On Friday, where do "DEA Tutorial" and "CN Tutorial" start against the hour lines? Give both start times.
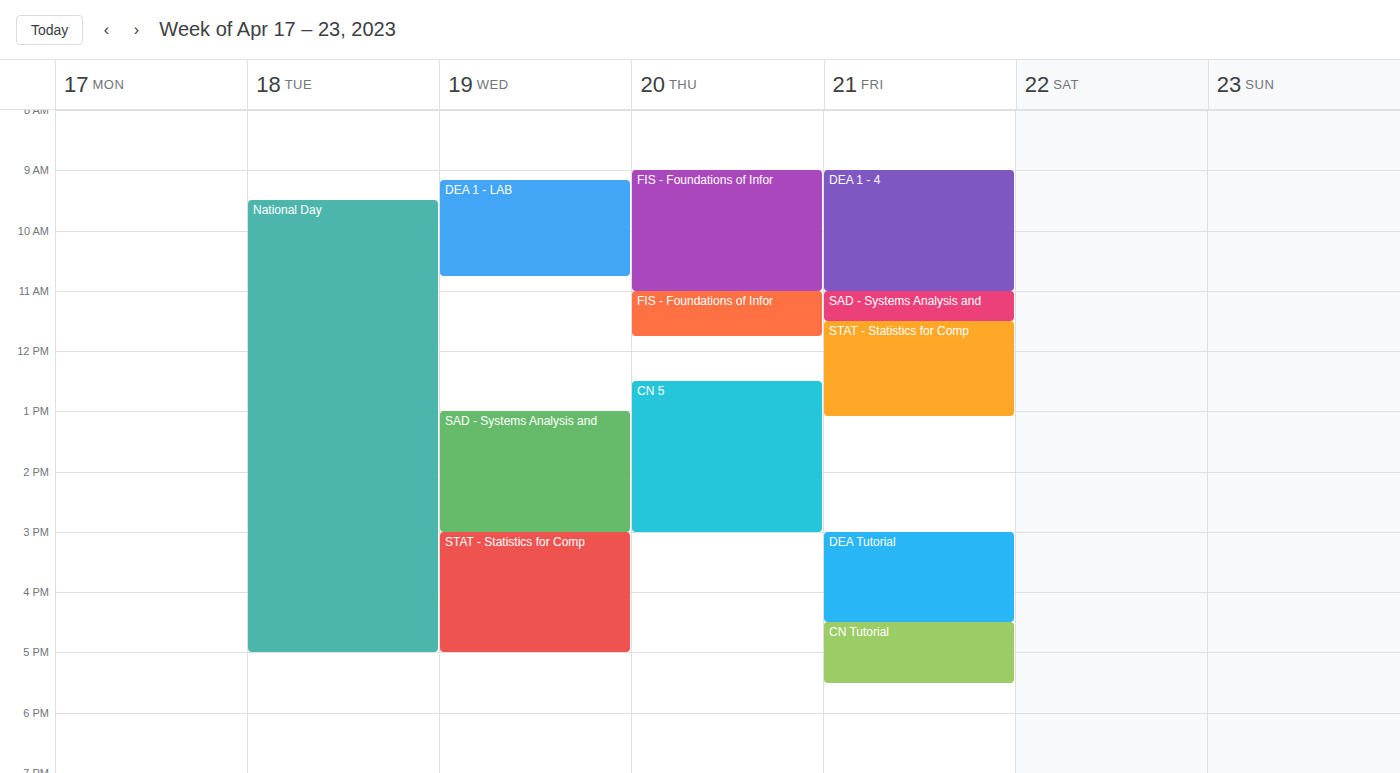
"DEA Tutorial": 3:00 PM, exactly on the 3 PM line. "CN Tutorial": 4:30 PM, halfway between the 4 PM and 5 PM lines.